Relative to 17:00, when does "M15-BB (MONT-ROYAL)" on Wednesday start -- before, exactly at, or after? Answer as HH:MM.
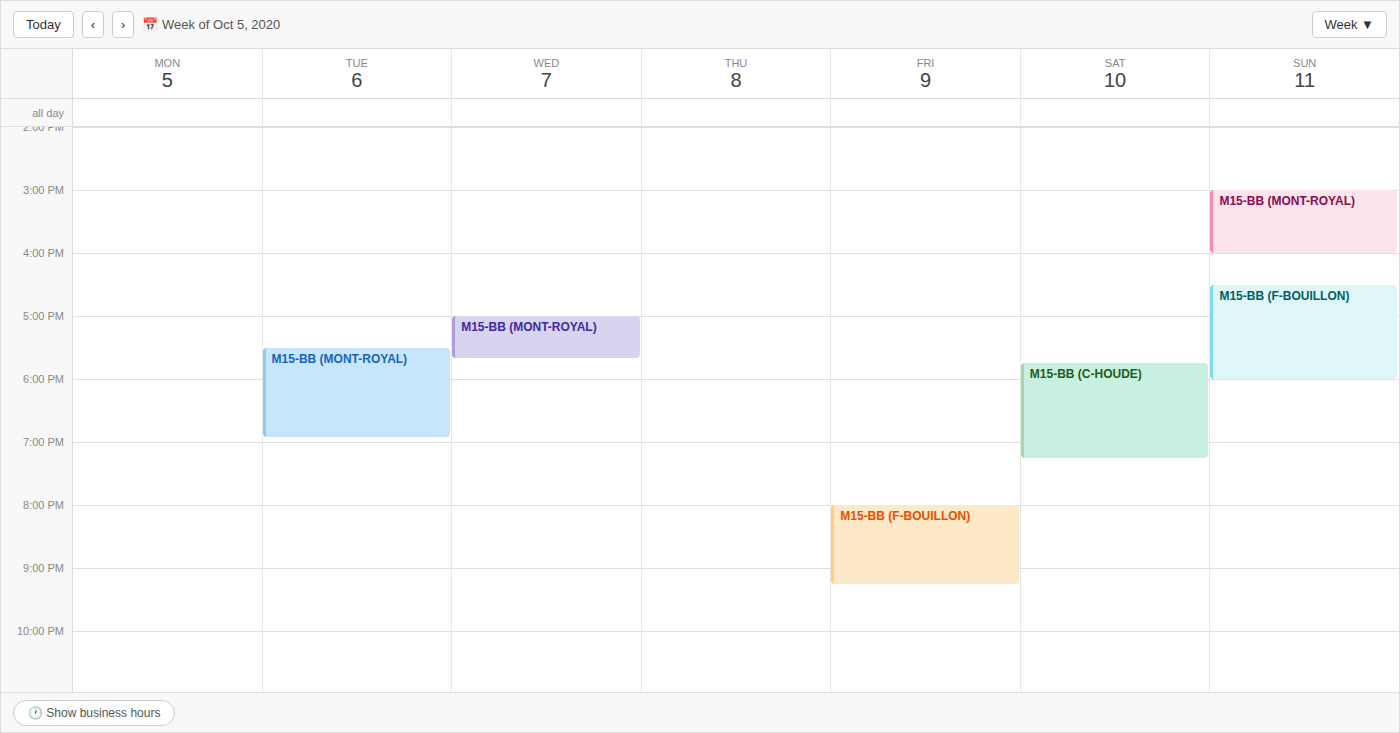
17:00 -- exactly at 17:00, on the 17:00 line.